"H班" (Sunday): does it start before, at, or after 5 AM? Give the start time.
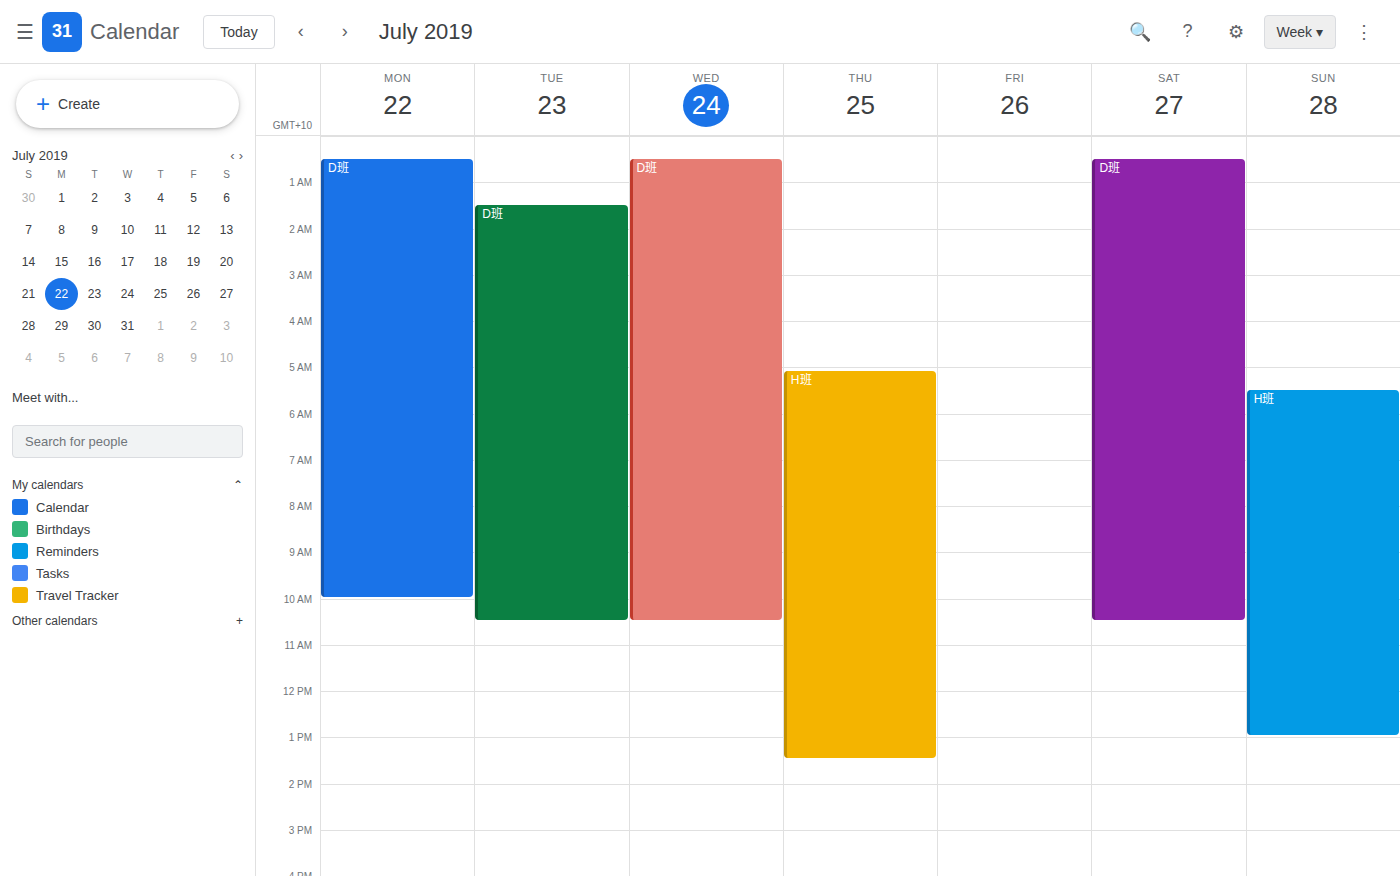
5:30 AM -- after 5 AM, 30 minutes below the 5 AM line.